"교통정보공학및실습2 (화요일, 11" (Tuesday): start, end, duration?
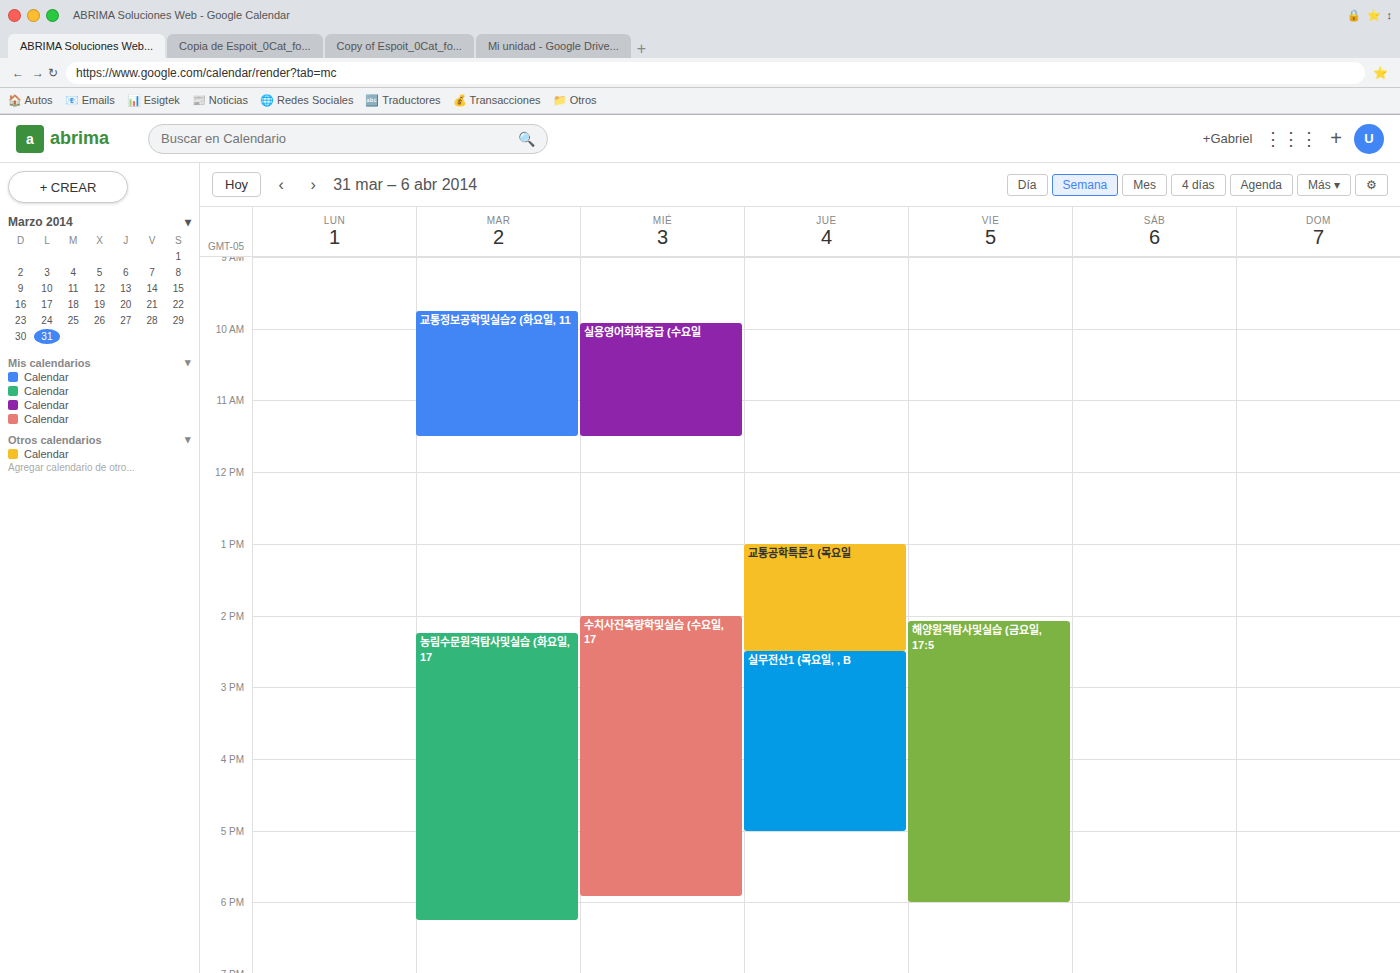
9:45 AM to 11:30 AM, 1 hour 45 minutes